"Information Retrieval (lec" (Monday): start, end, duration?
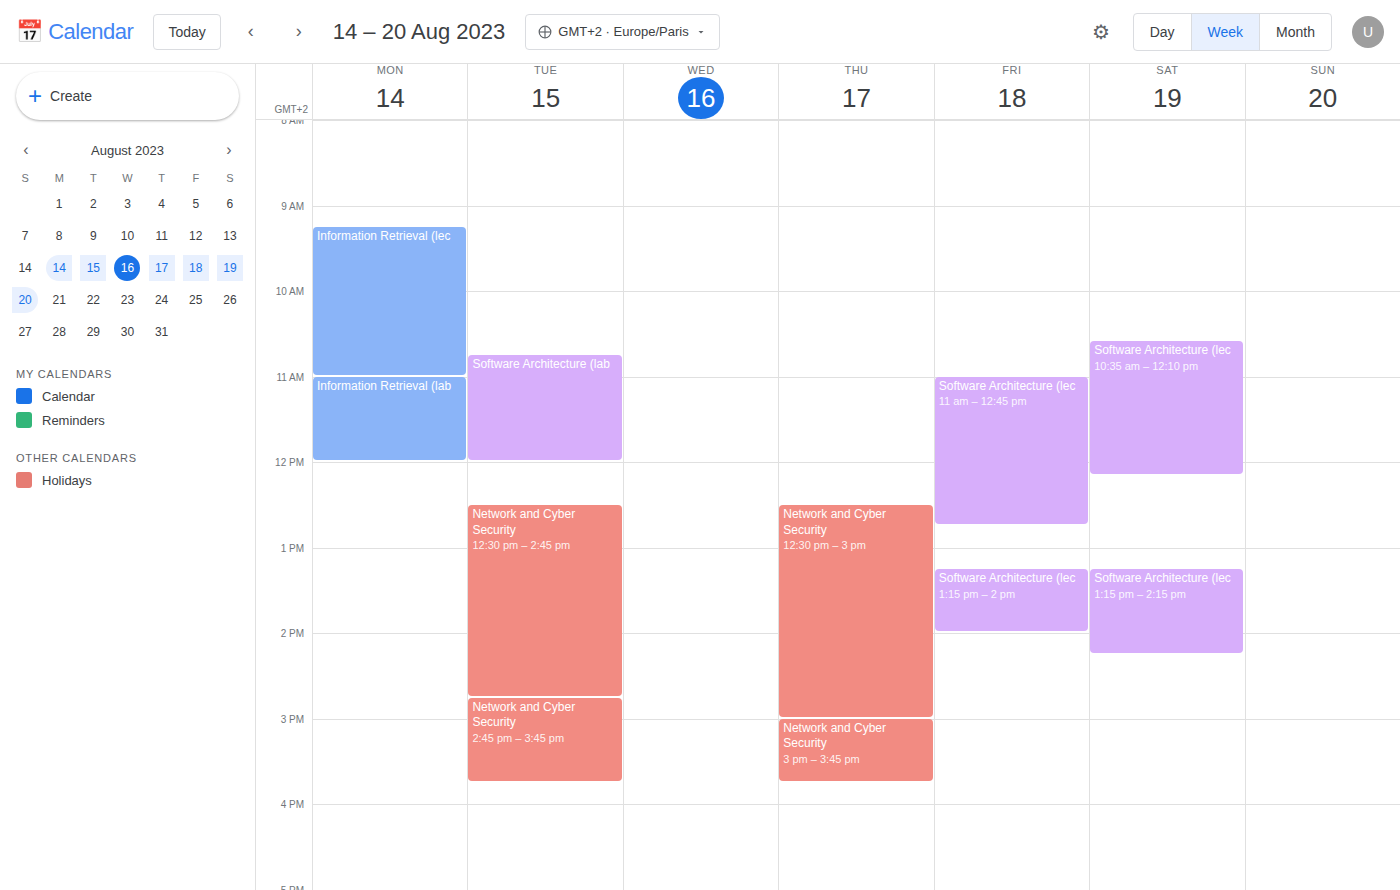
9:15 AM to 11:00 AM, 1 hour 45 minutes